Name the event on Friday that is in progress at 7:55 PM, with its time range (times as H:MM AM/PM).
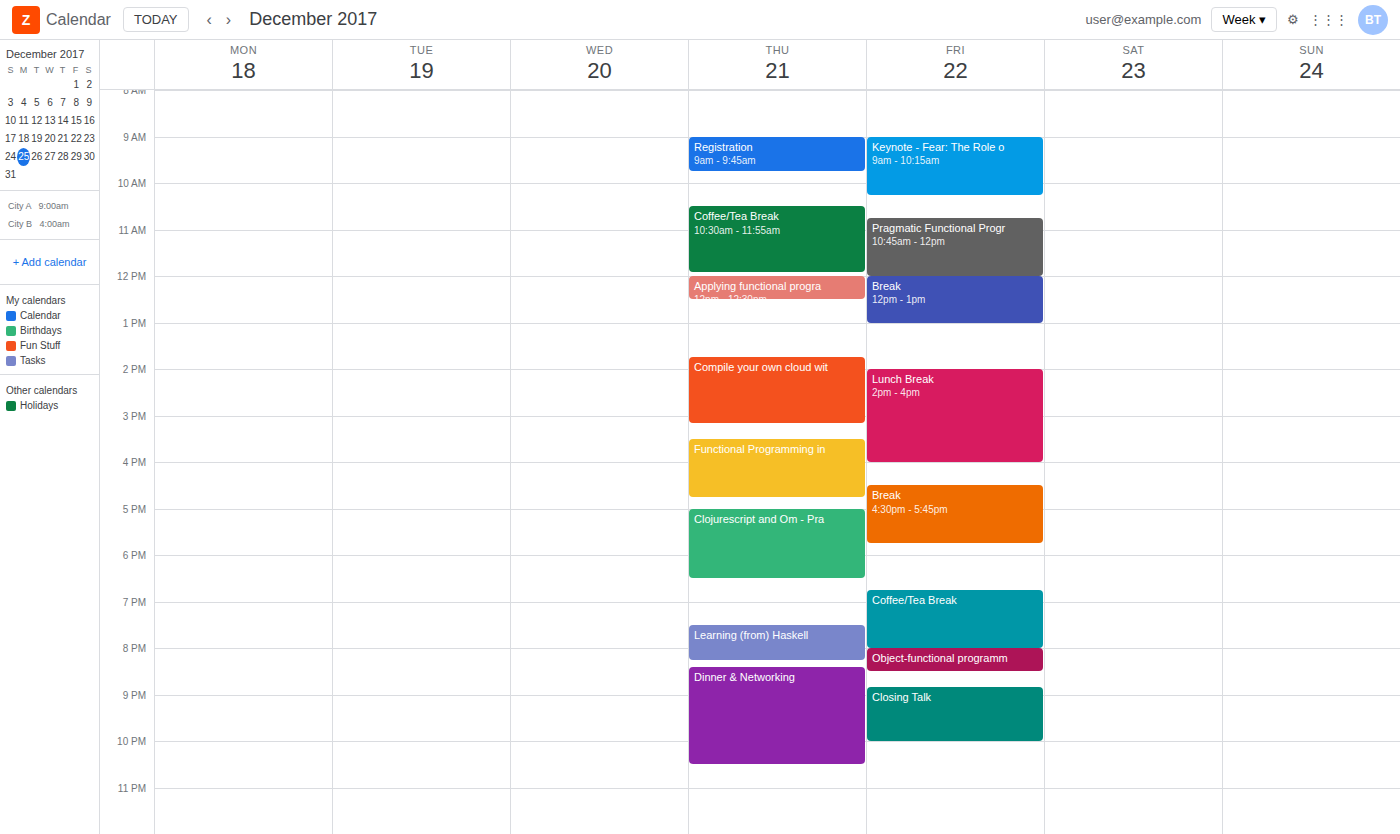
"Coffee/Tea Break", 6:45 PM to 8:00 PM